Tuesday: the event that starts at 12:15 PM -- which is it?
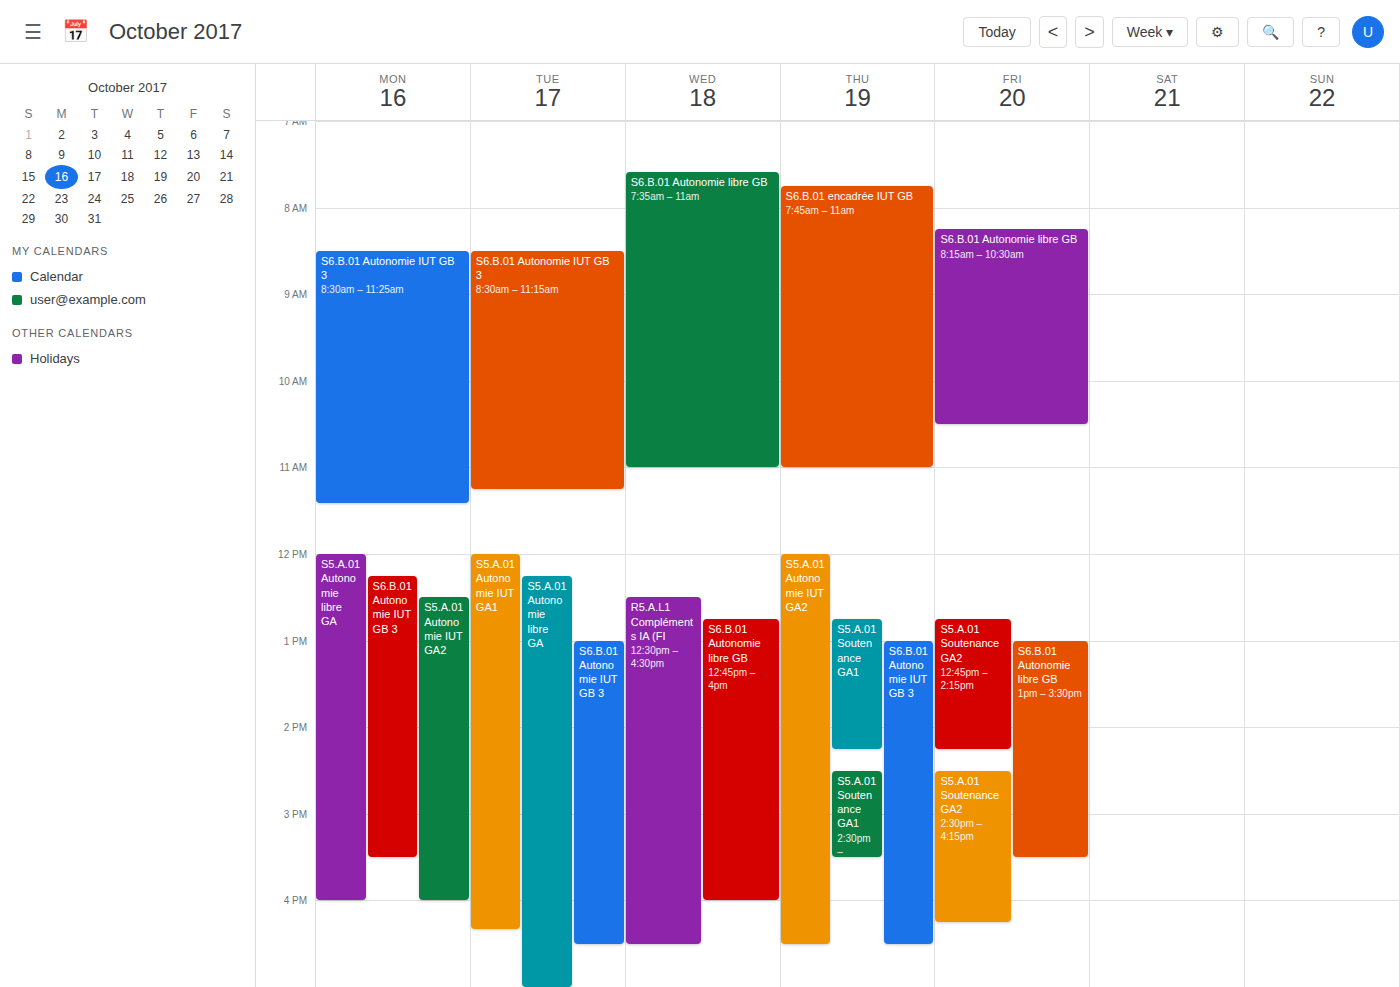
"S5.A.01 Autonomie libre GA"